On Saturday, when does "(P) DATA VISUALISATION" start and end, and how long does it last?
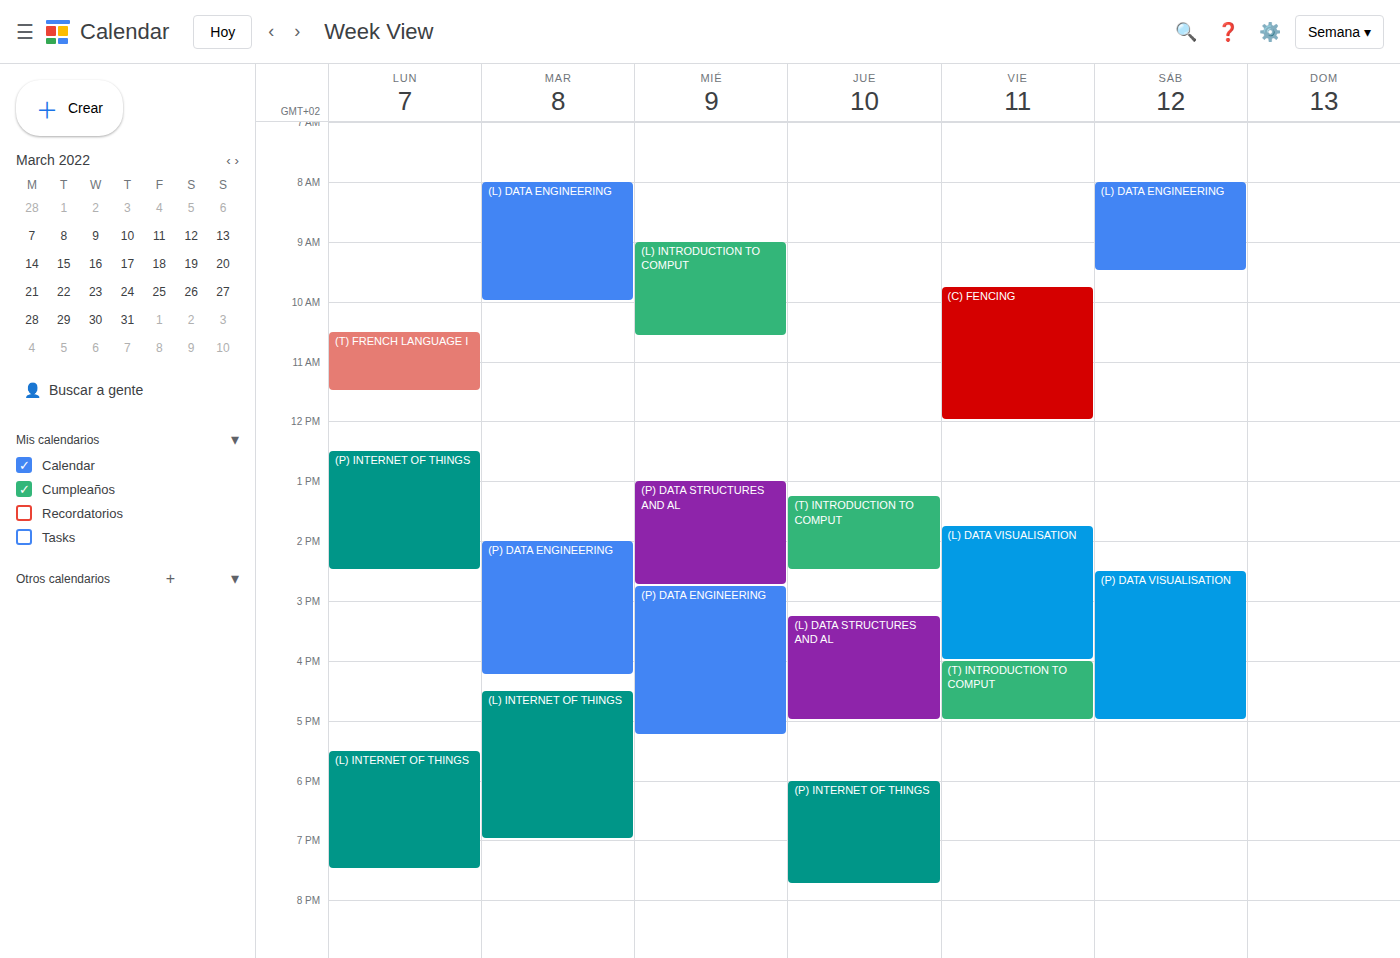
2:30 PM to 5:00 PM, 2 hours 30 minutes